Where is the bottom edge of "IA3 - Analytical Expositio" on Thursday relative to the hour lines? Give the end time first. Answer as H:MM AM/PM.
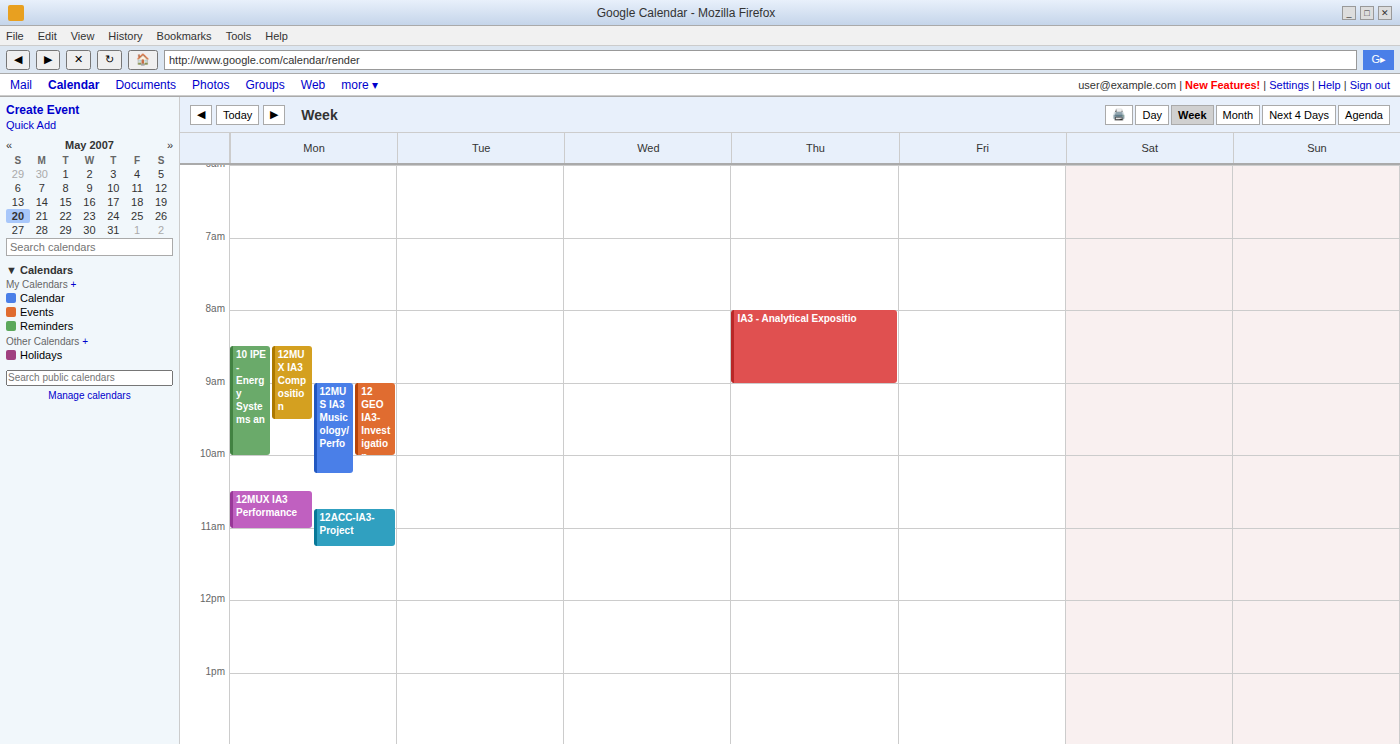
9:00 AM -- exactly on the 9 AM line.